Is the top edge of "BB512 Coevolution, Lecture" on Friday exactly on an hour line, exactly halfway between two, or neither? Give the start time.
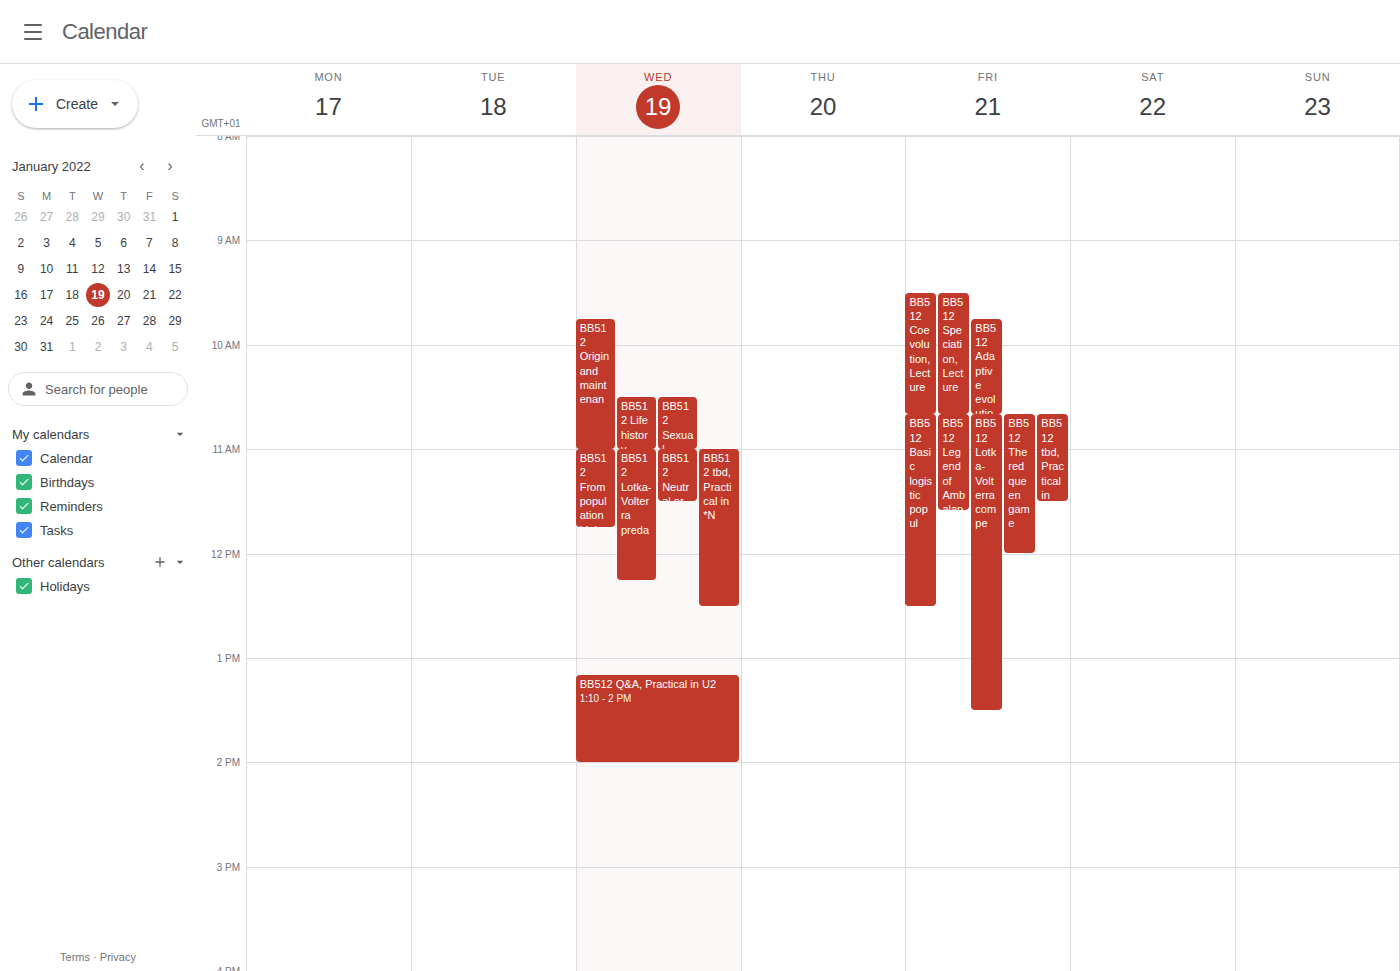
9:30 AM -- halfway between the 9 AM and 10 AM lines.